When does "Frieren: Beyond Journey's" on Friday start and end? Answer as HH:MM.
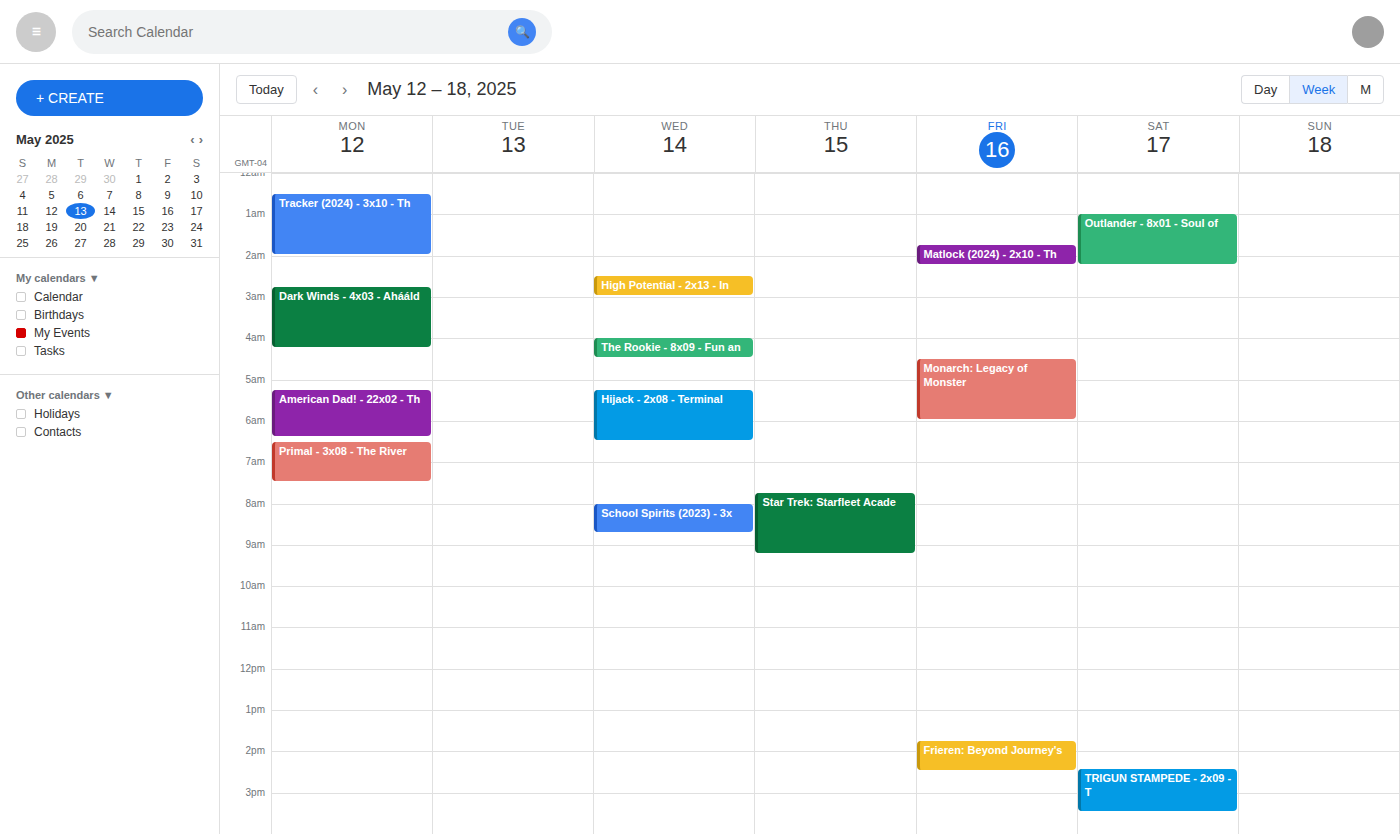
13:45 to 14:30